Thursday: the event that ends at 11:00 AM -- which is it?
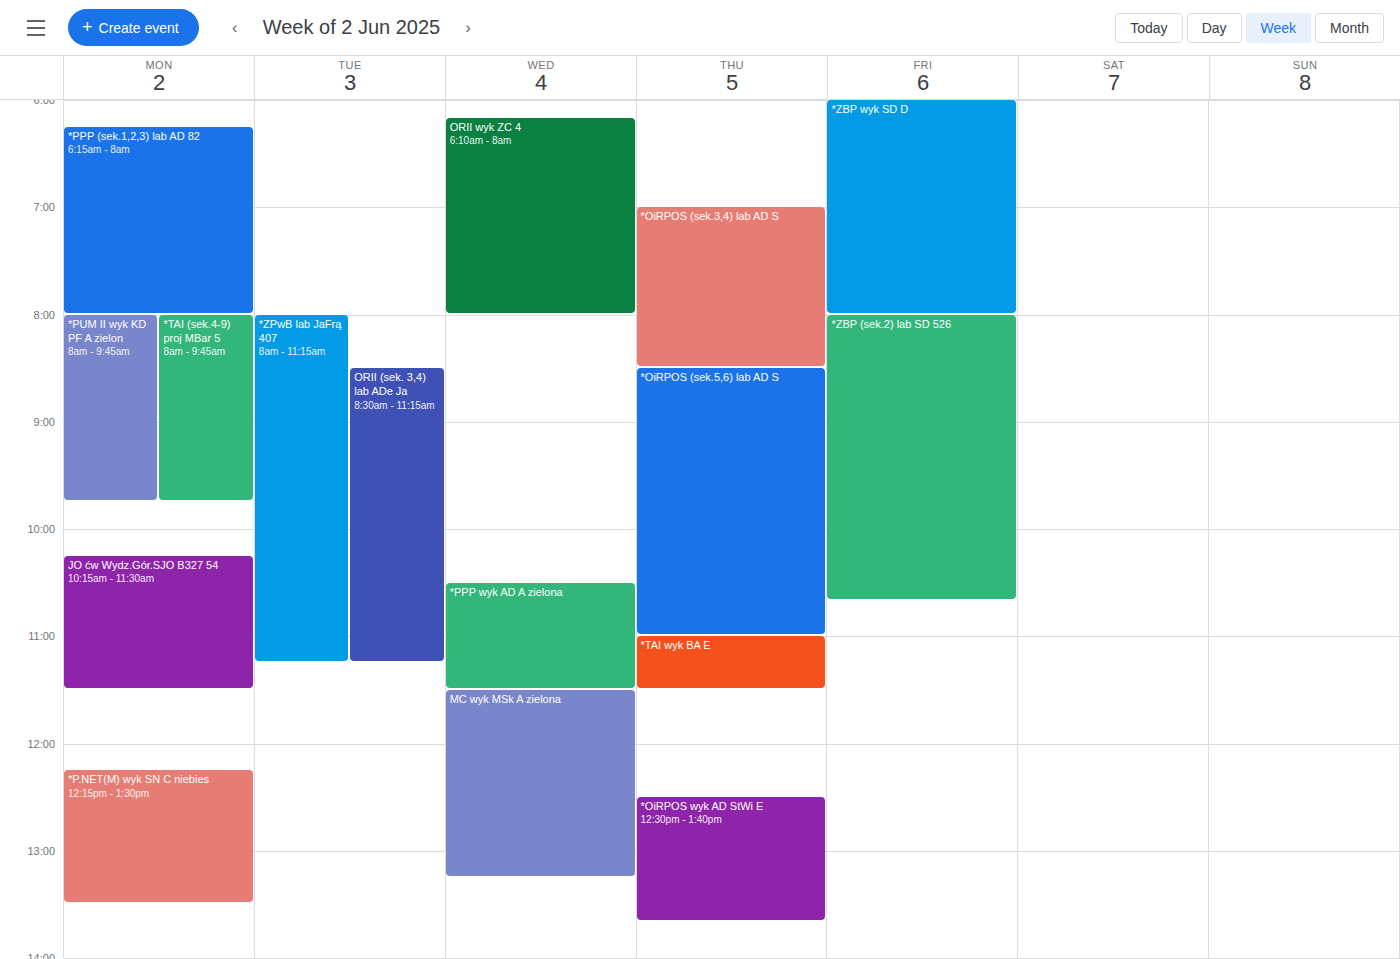
"*OiRPOS (sek.5,6) lab AD S"